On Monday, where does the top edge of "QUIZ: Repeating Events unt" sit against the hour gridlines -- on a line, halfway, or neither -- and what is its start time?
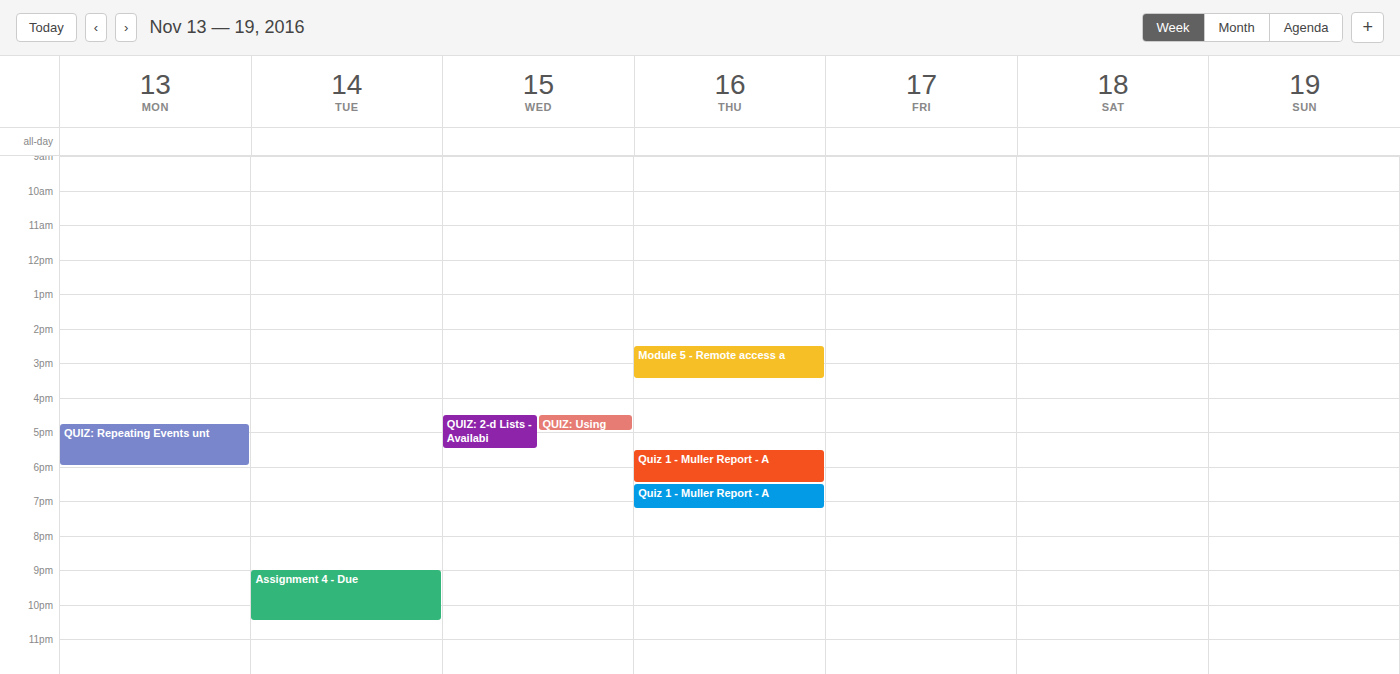
4:45 PM -- neither: three quarters of the way from the 4 PM line to the 5 PM line.